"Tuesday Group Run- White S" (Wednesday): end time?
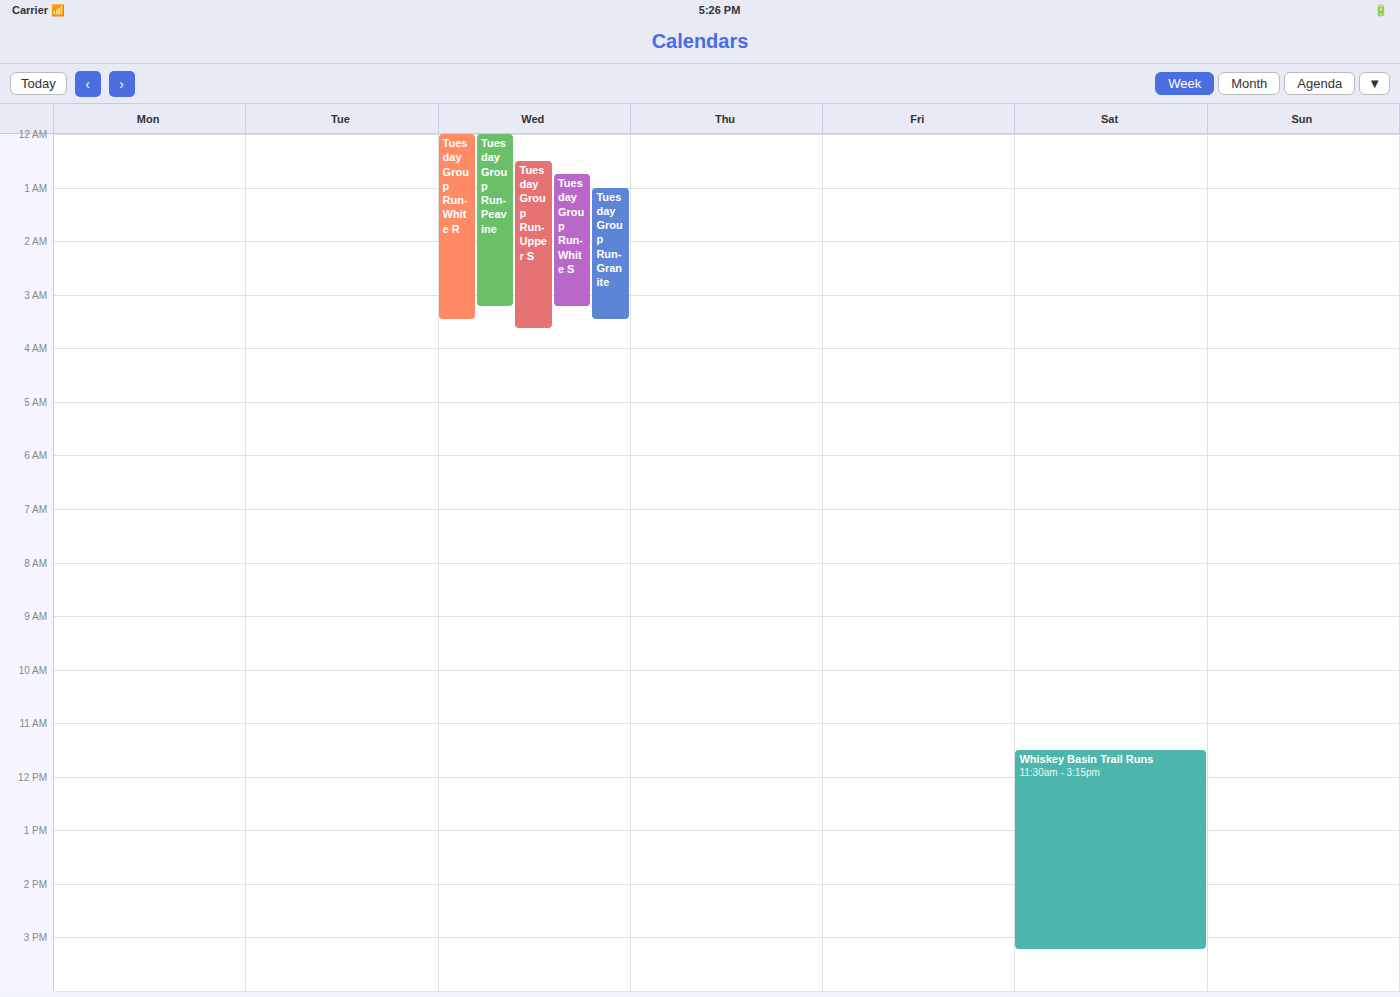
3:15 AM